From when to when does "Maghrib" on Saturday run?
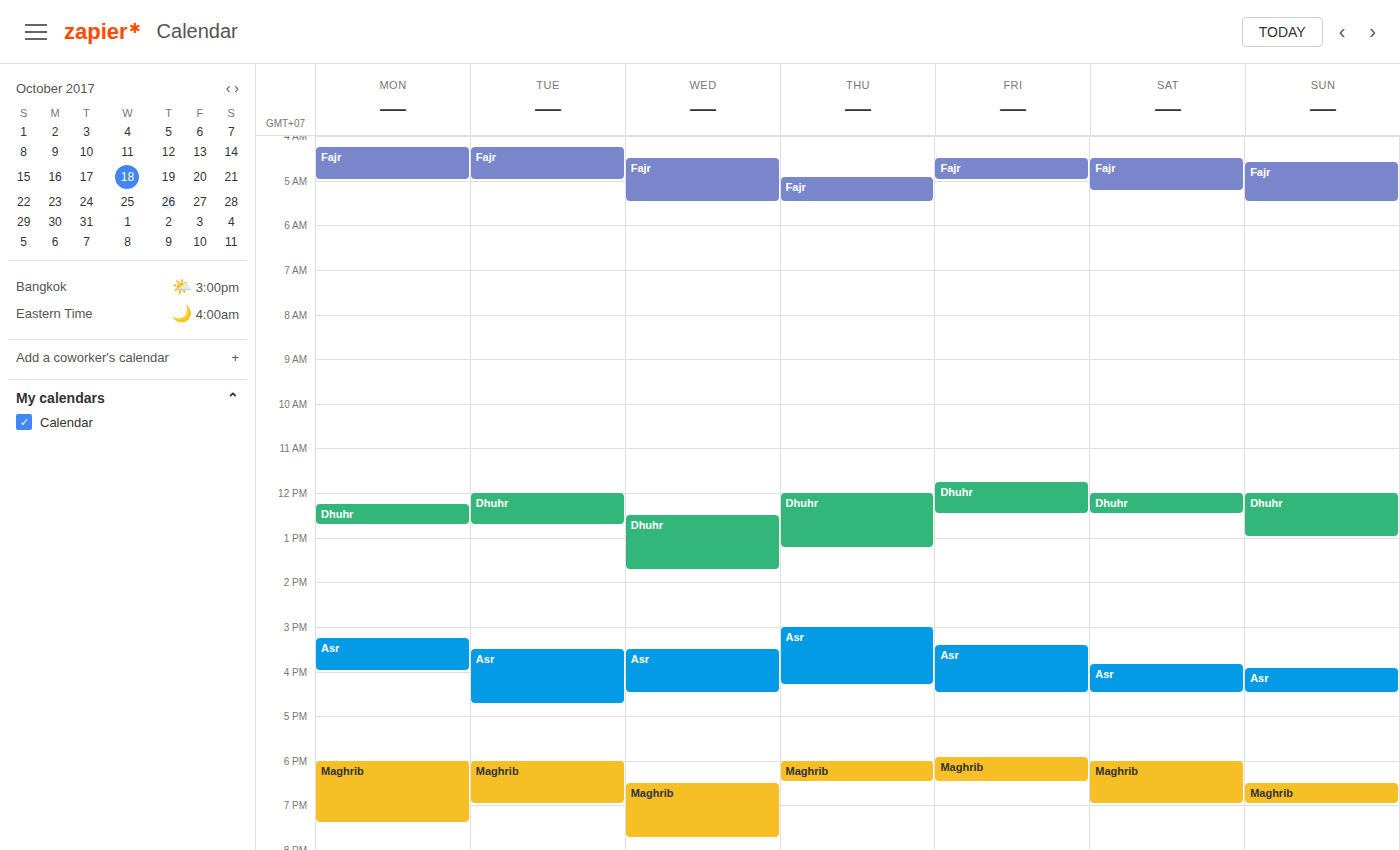
6:00 PM to 7:00 PM